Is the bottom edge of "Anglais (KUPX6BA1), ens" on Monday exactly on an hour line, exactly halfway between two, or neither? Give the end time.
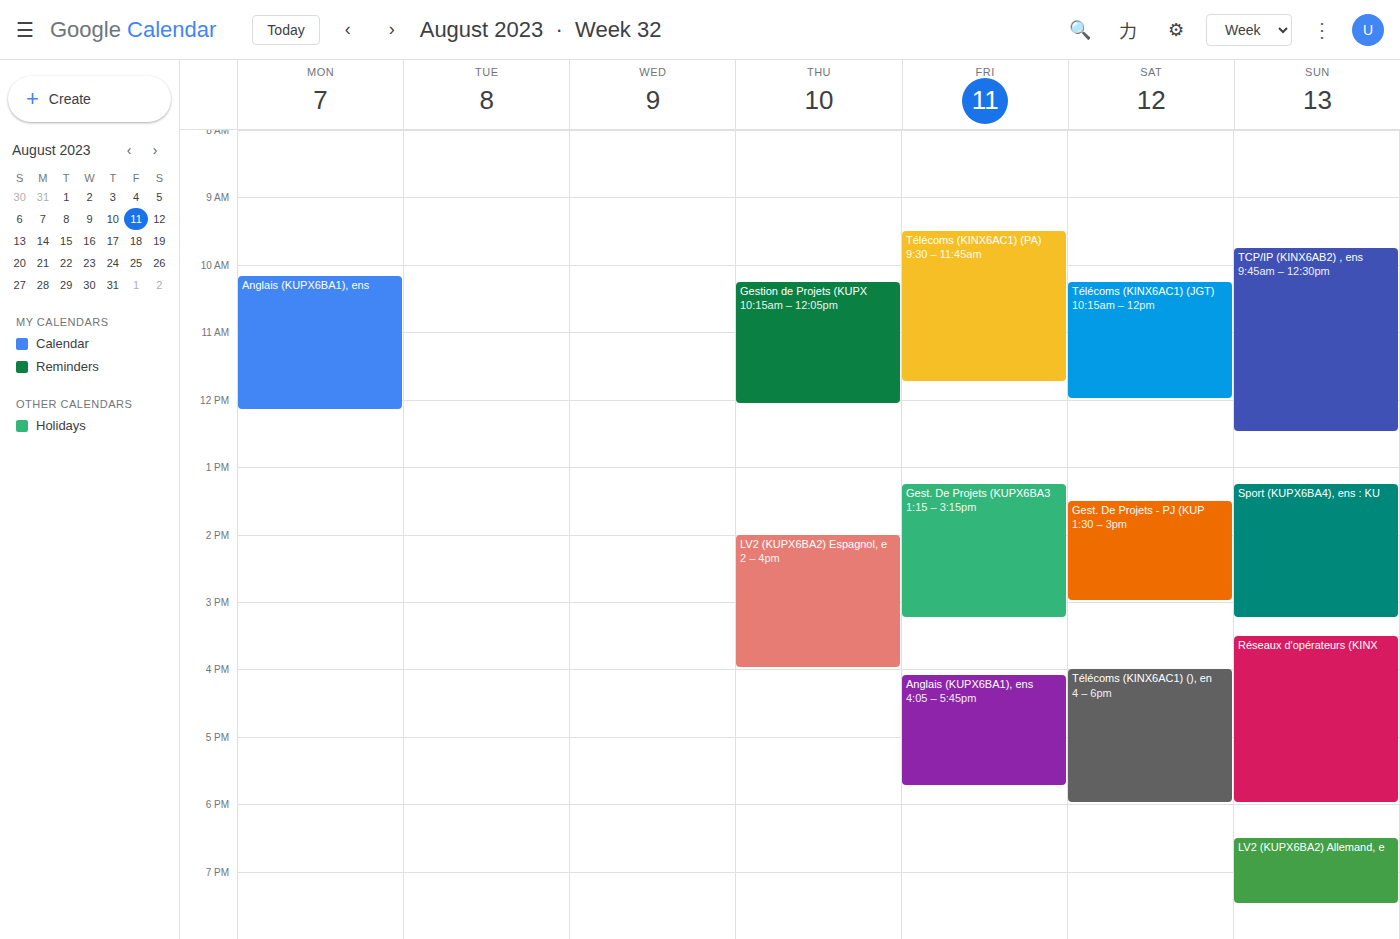
12:10 PM -- neither: 10 minutes below the 12 PM line and 50 minutes above the 1 PM line.